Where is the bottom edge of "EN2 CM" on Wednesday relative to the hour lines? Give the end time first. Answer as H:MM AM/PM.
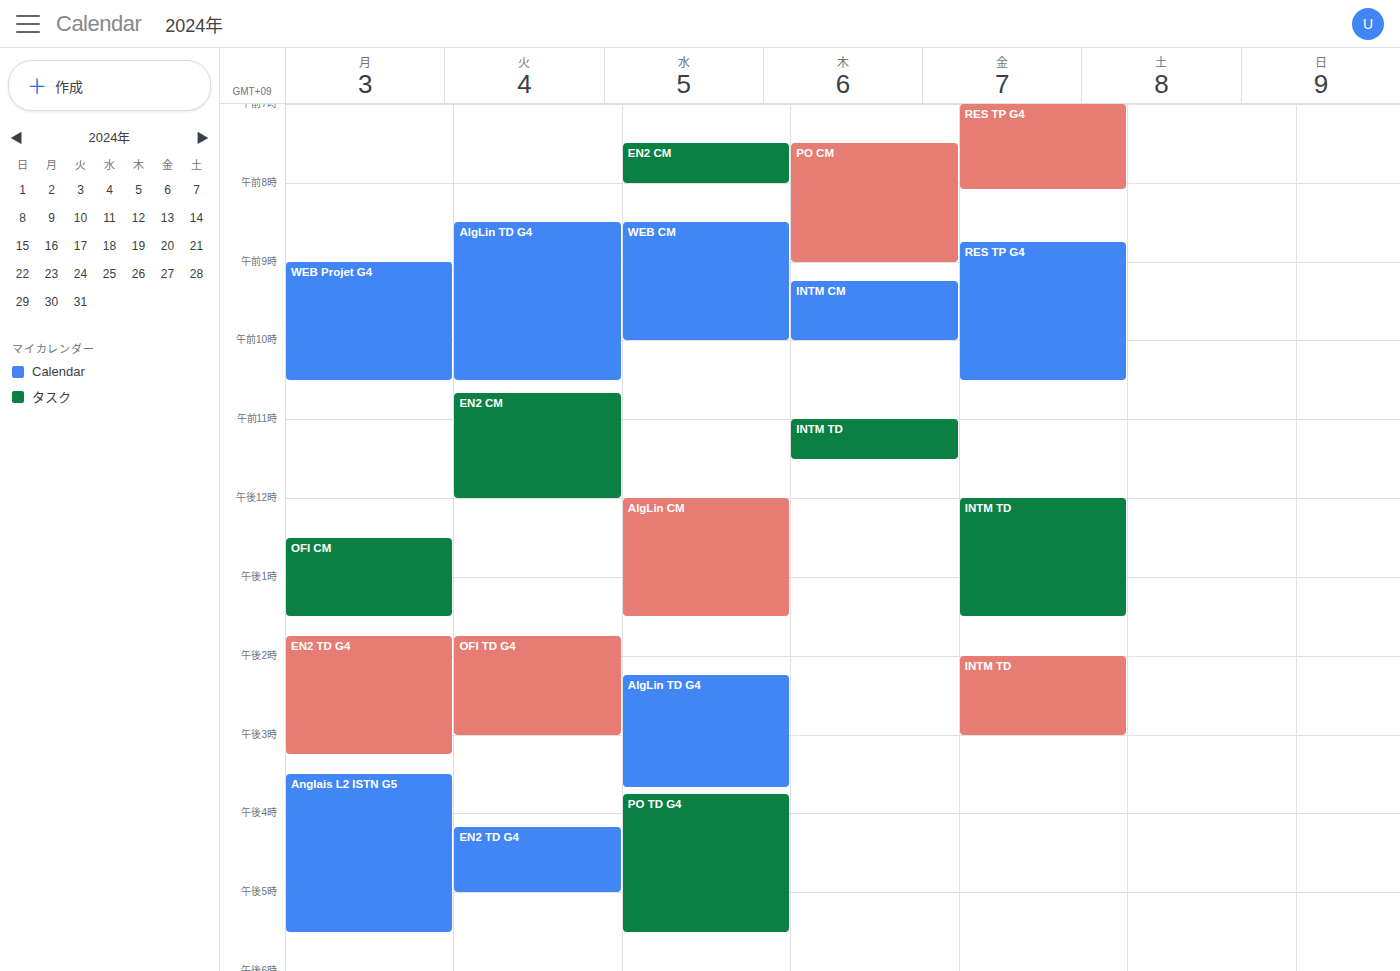
8:00 AM -- exactly on the 8 AM line.